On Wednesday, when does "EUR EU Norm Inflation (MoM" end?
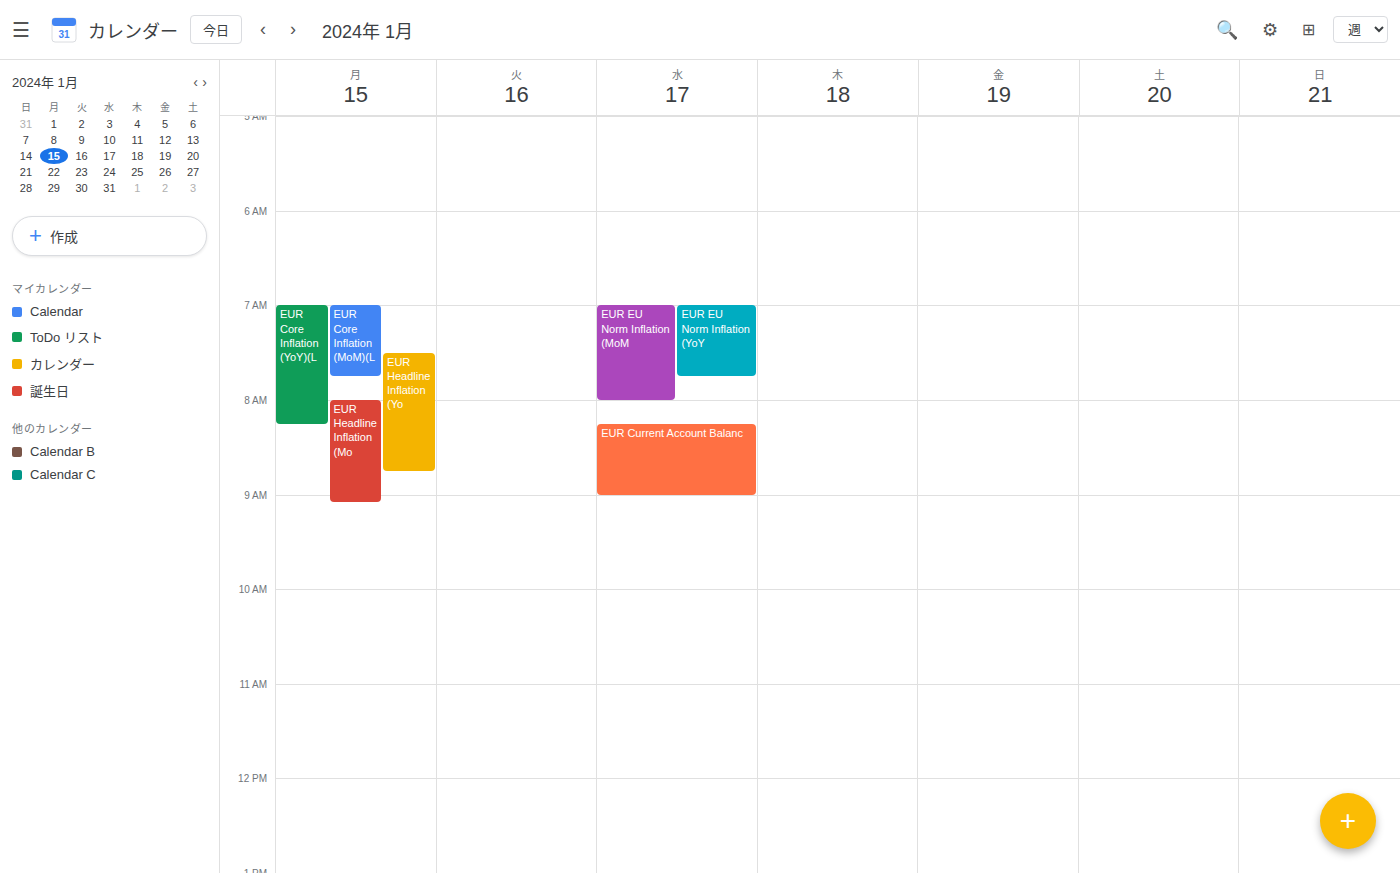
08:00